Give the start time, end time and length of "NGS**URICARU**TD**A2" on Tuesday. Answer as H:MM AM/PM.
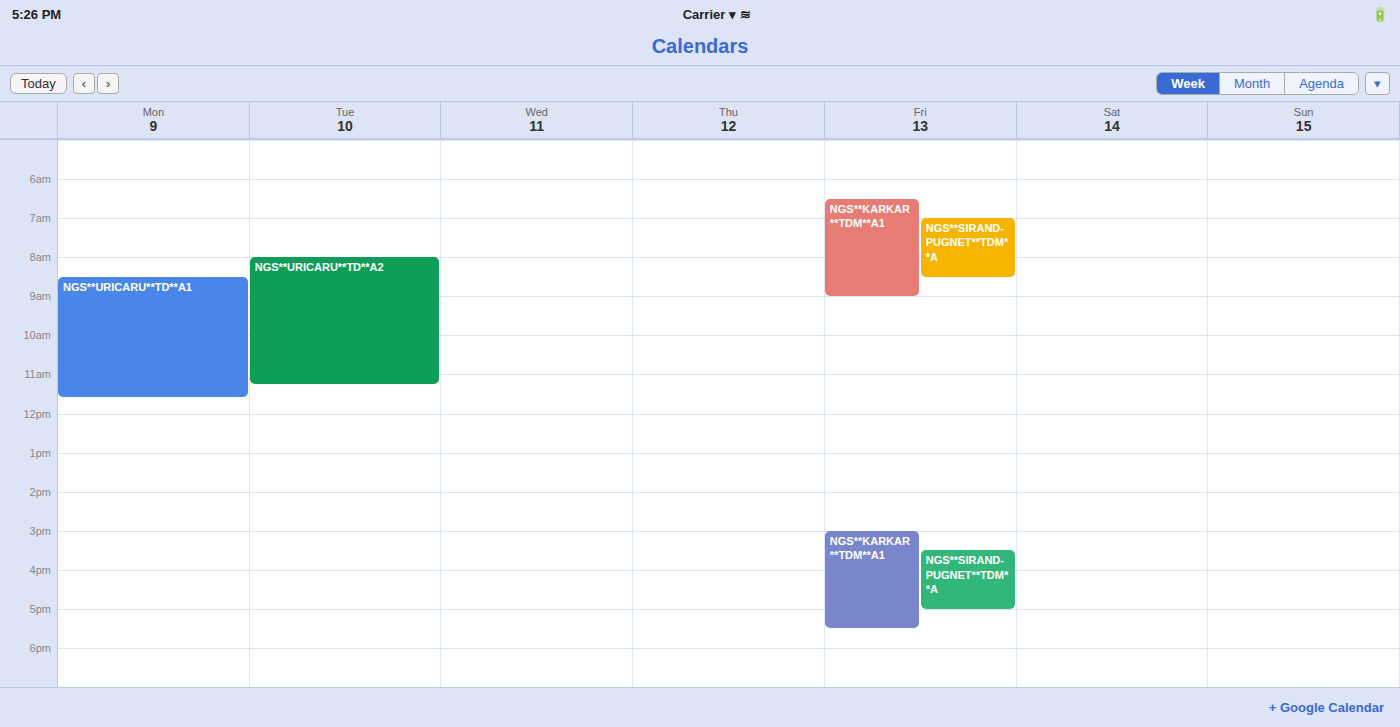
8:00 AM to 11:15 AM, 3 hours 15 minutes